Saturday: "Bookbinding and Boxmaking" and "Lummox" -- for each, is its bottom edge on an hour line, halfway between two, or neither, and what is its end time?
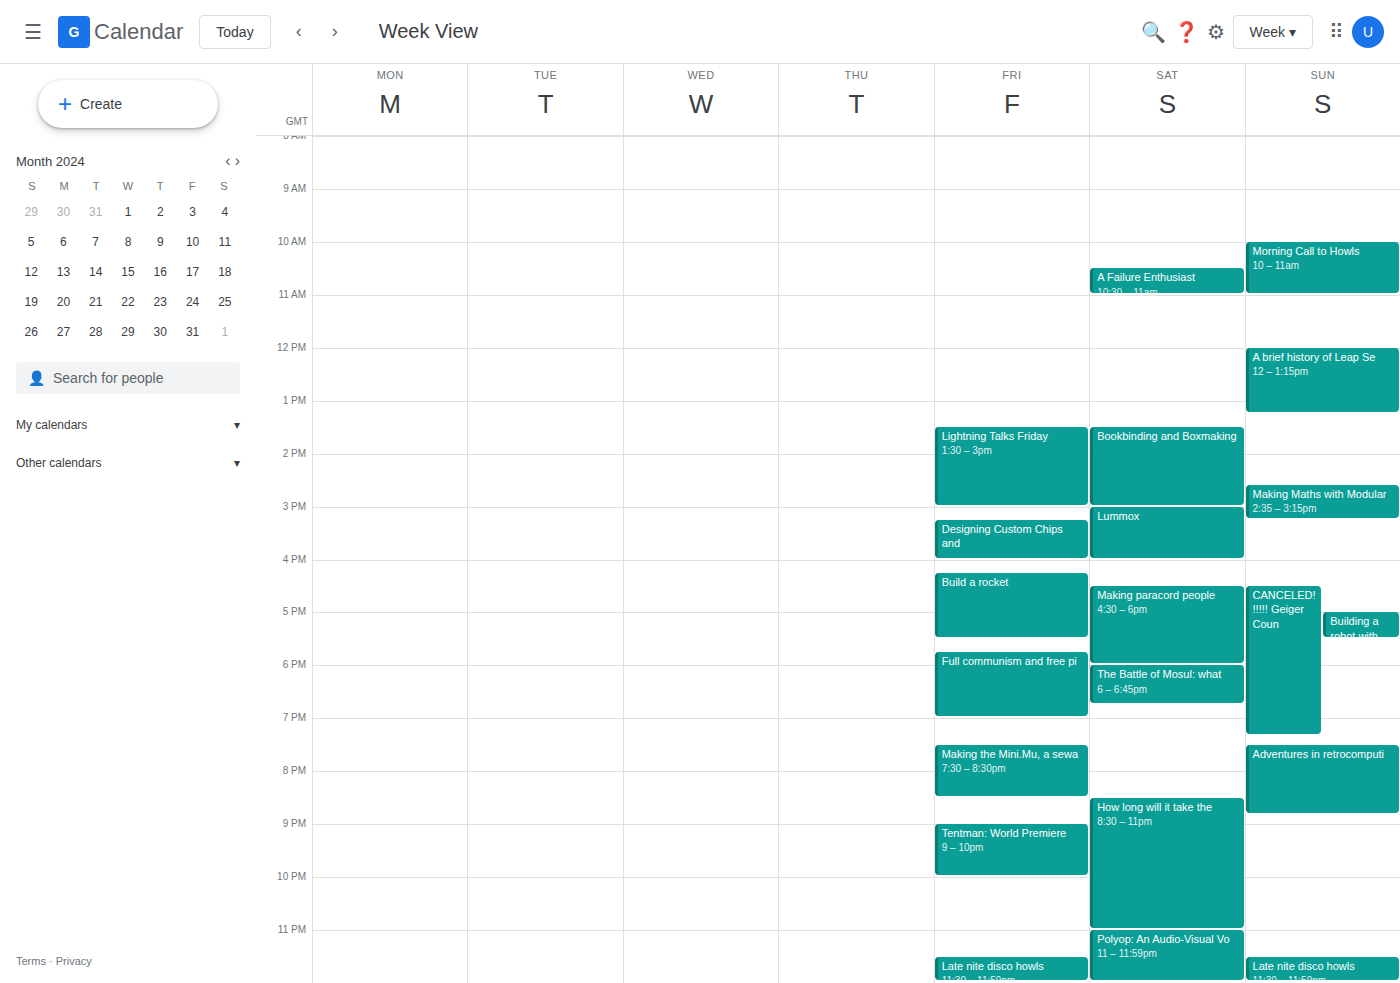
"Bookbinding and Boxmaking": 15:00, exactly on the 15:00 line. "Lummox": 16:00, exactly on the 16:00 line.